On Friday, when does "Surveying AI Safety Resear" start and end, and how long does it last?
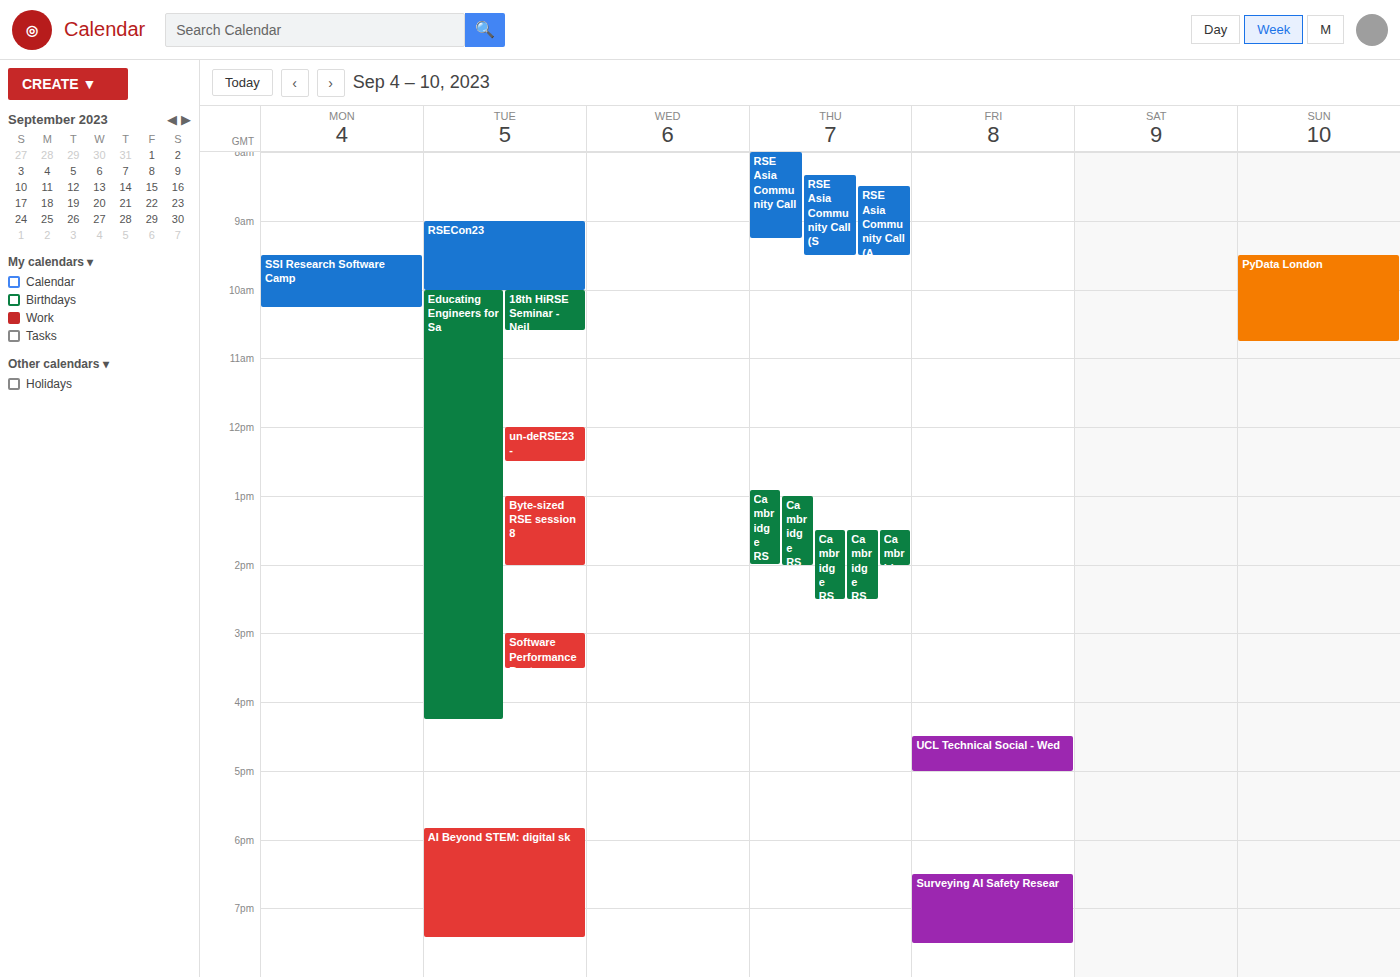
6:30 PM to 7:30 PM, 1 hour